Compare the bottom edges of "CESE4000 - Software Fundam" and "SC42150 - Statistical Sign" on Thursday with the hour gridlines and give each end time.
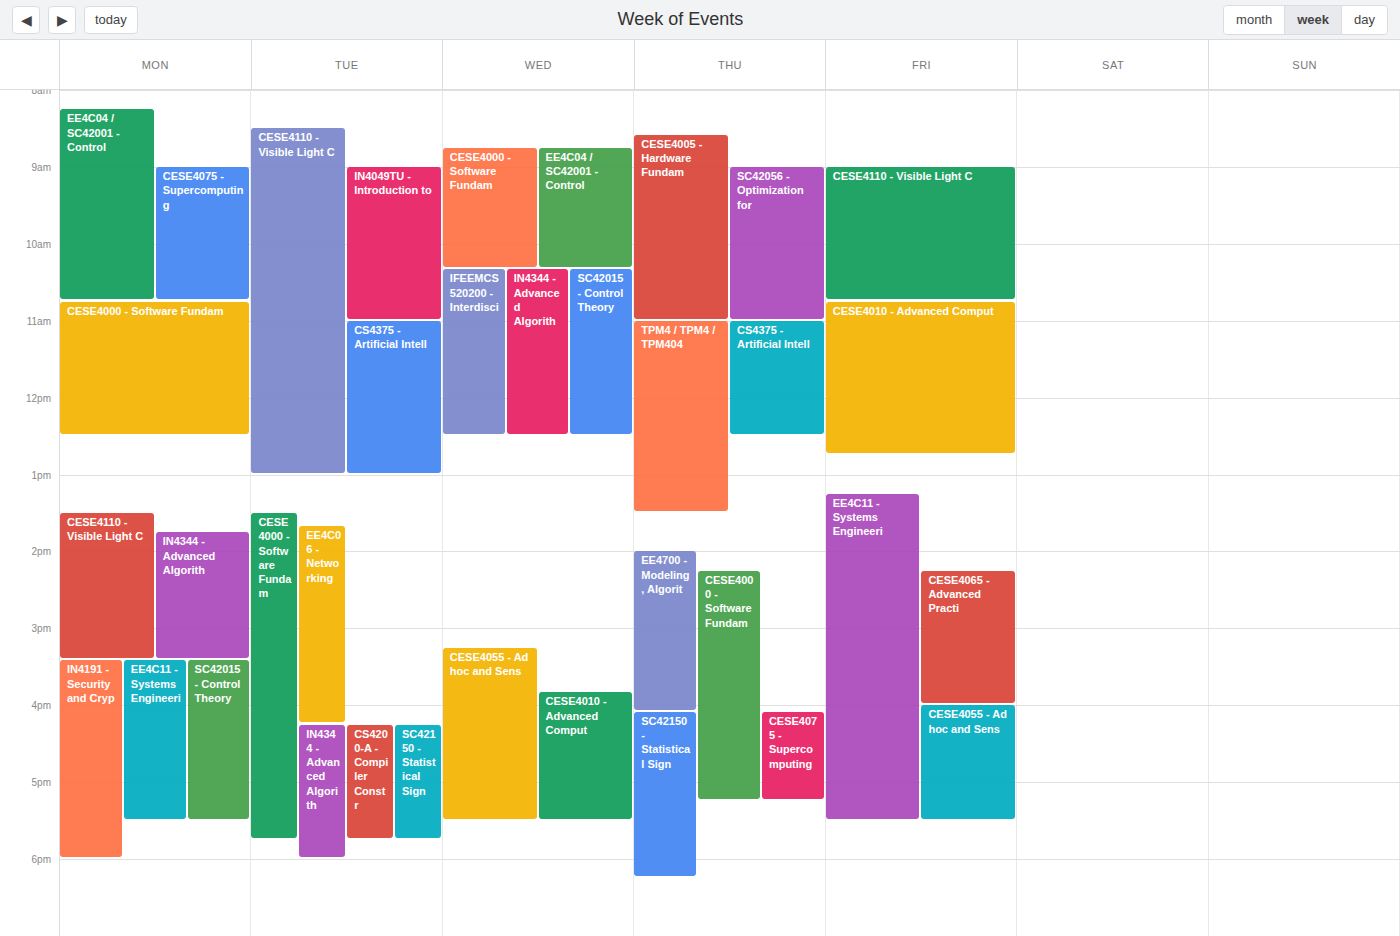
"CESE4000 - Software Fundam": 5:15 PM, neither: a quarter of the way from the 5 PM line to the 6 PM line. "SC42150 - Statistical Sign": 6:15 PM, neither: a quarter of the way from the 6 PM line to the 7 PM line.